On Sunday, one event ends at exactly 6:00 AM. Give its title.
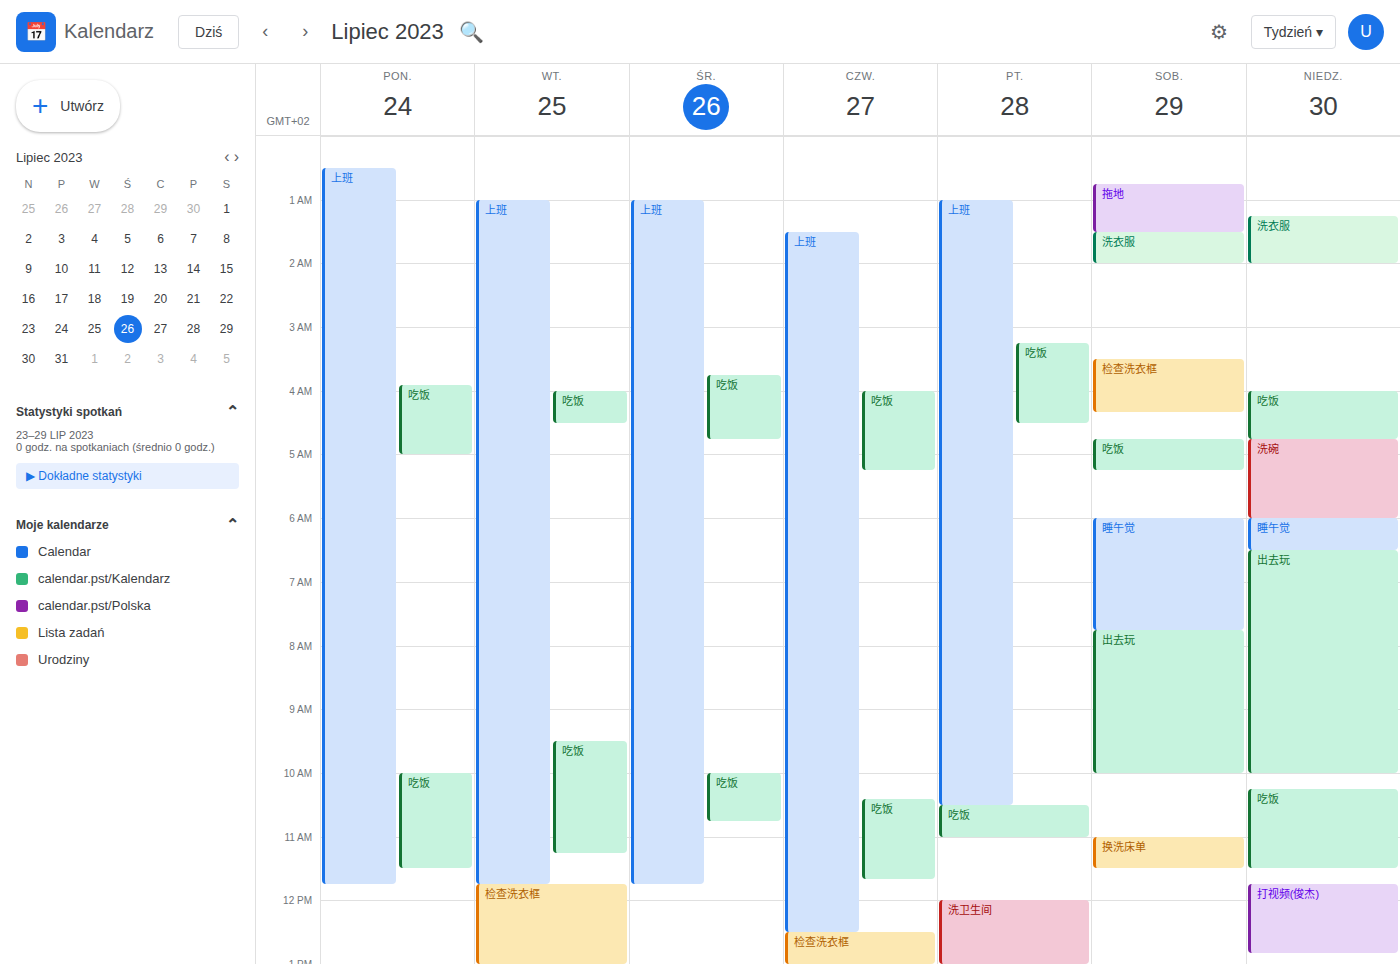
"洗碗"